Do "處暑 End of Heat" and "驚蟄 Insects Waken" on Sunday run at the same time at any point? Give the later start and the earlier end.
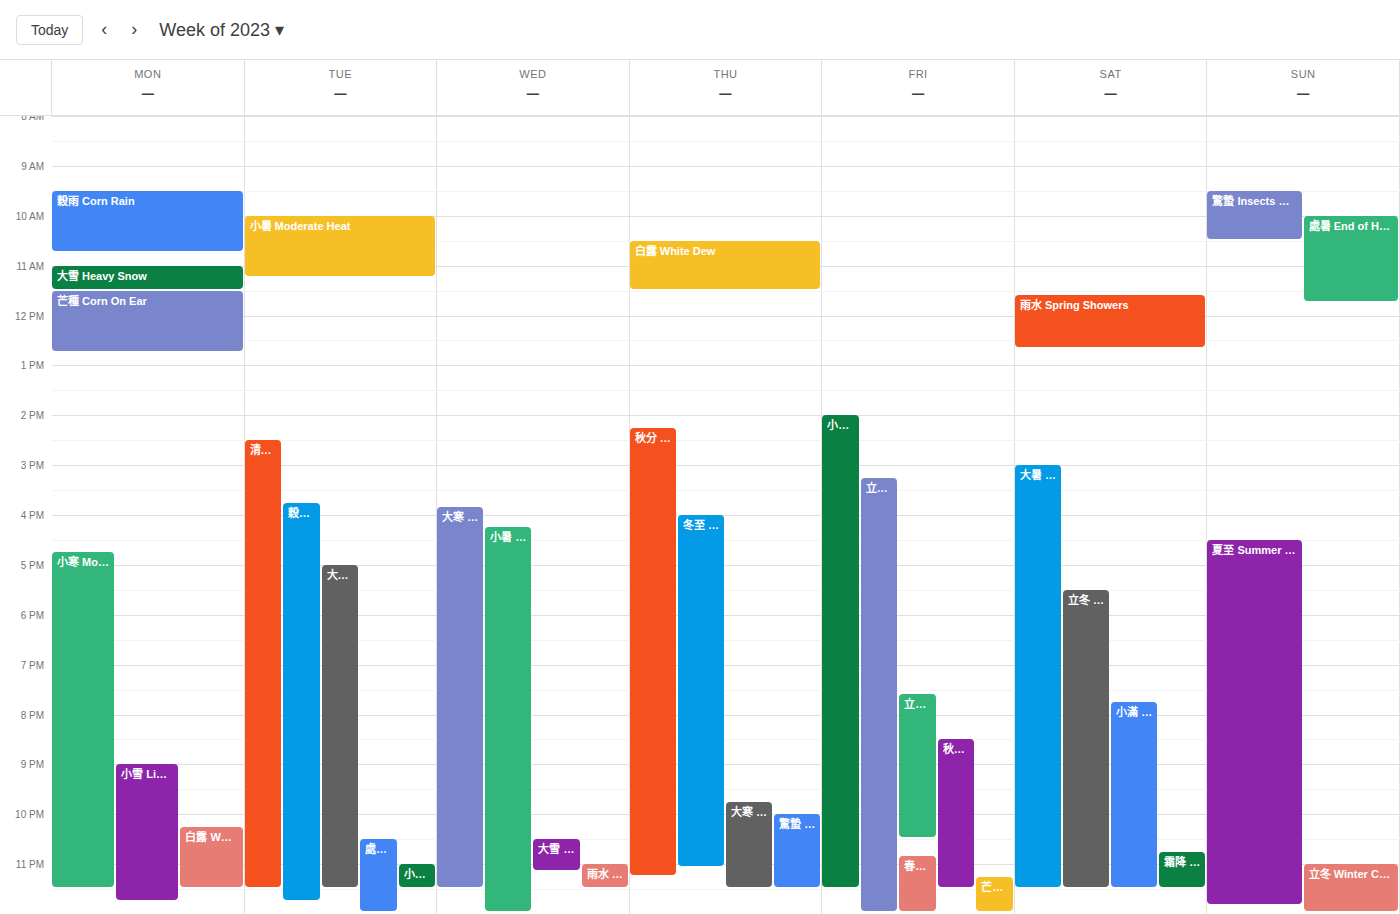
"處暑 End of Heat" starts at 10:00 AM, before "驚蟄 Insects Waken" ends at 10:30 AM -- they overlap.